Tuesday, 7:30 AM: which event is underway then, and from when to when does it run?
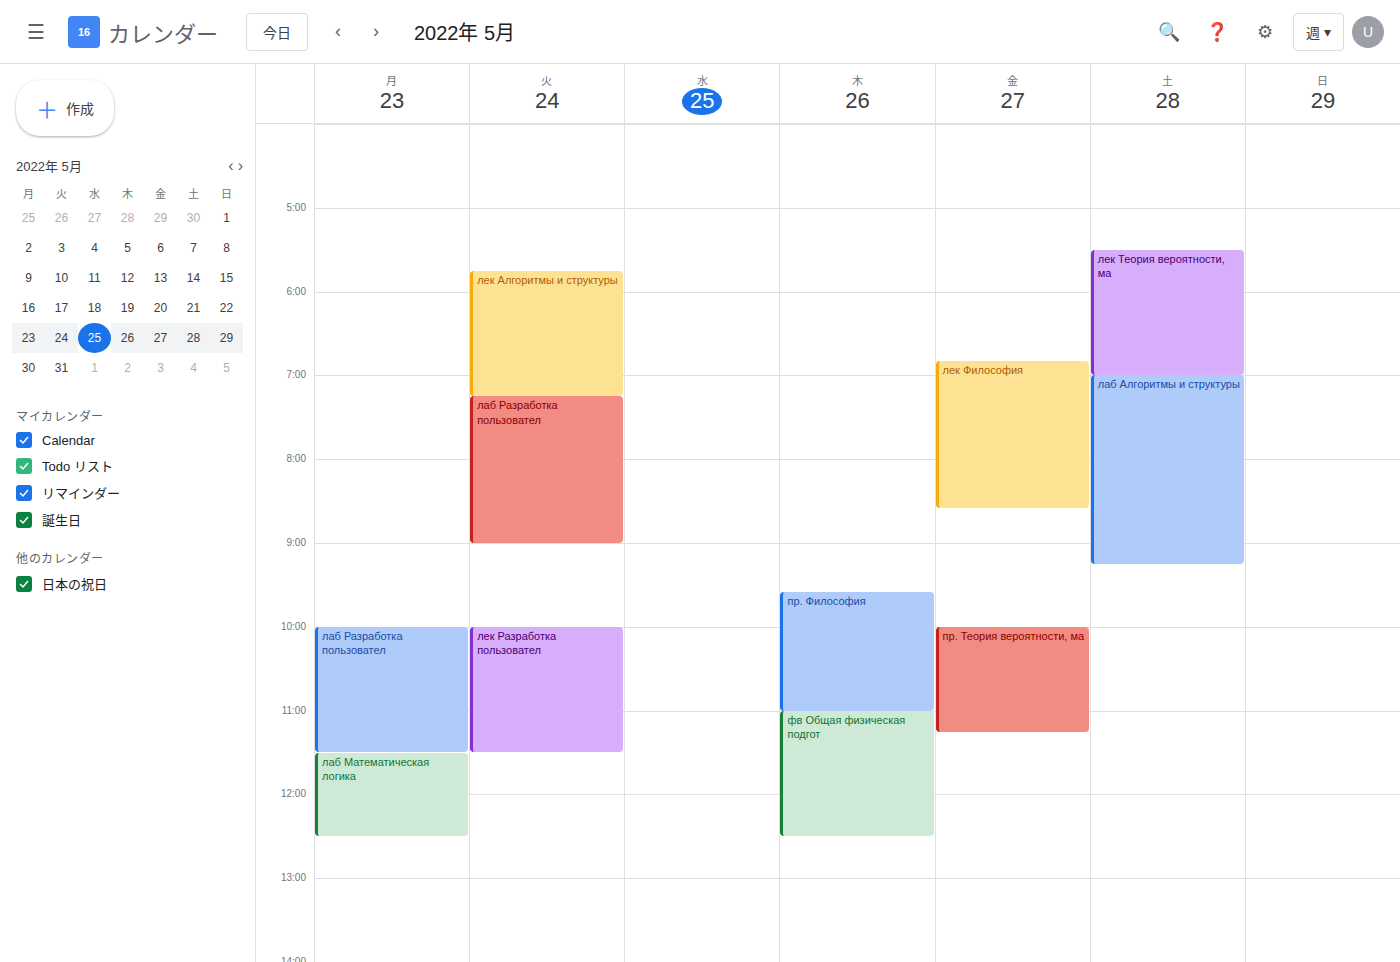
"лаб Разработка пользовател", 7:15 AM to 9:00 AM